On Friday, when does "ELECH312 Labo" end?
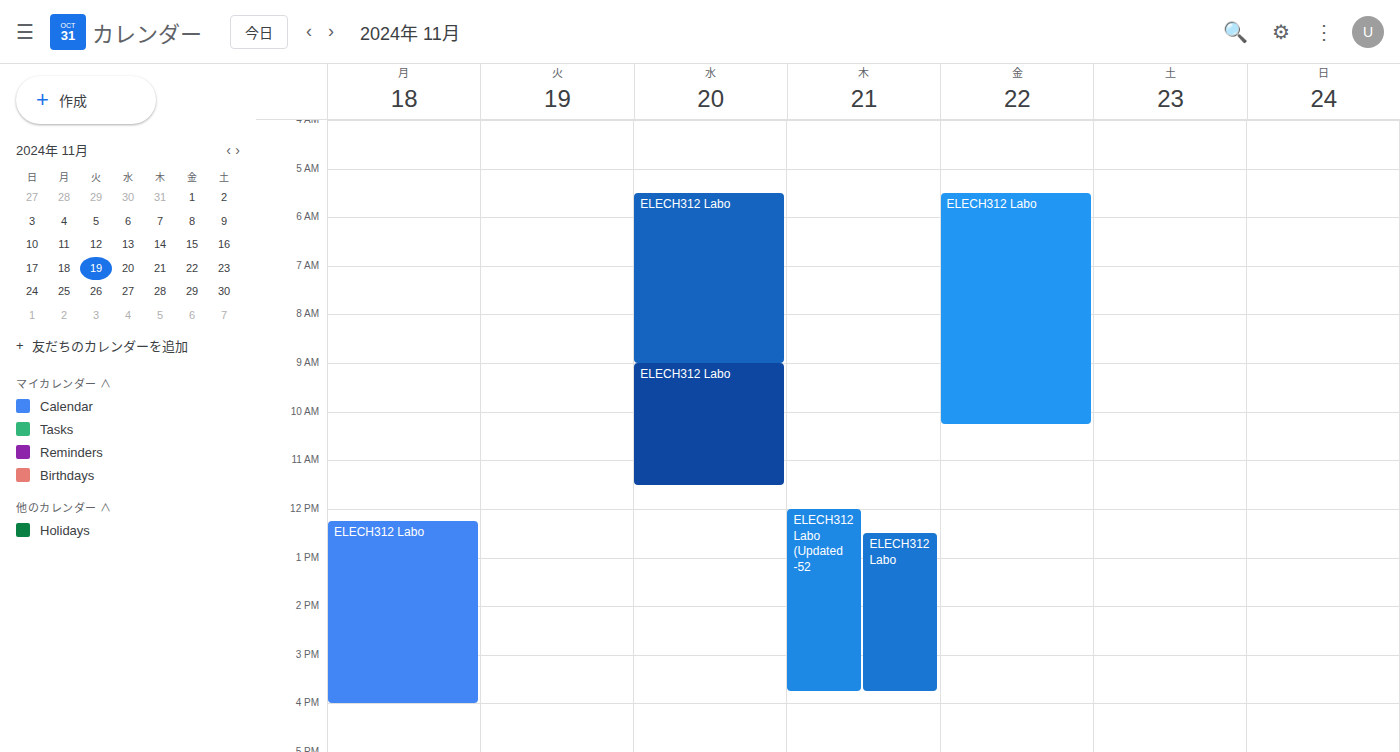
10:15 AM